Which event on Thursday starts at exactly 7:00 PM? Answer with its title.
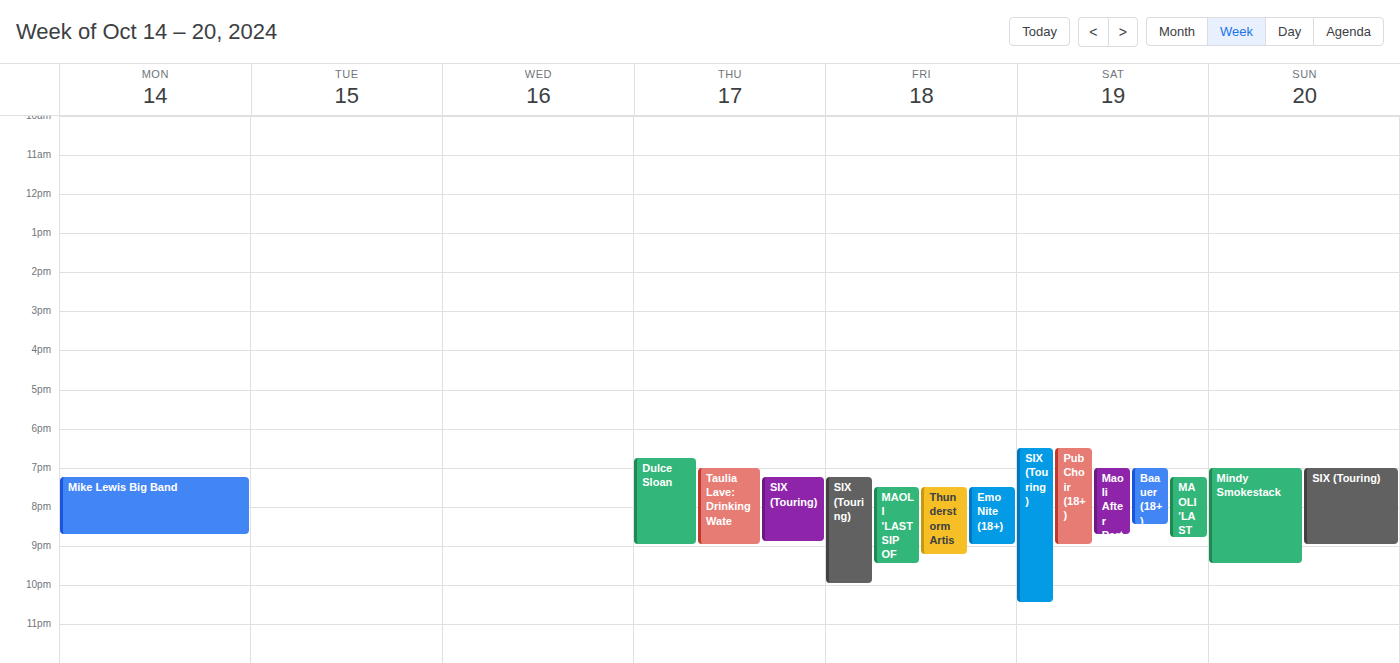
"Taulia Lave: Drinking Wate"